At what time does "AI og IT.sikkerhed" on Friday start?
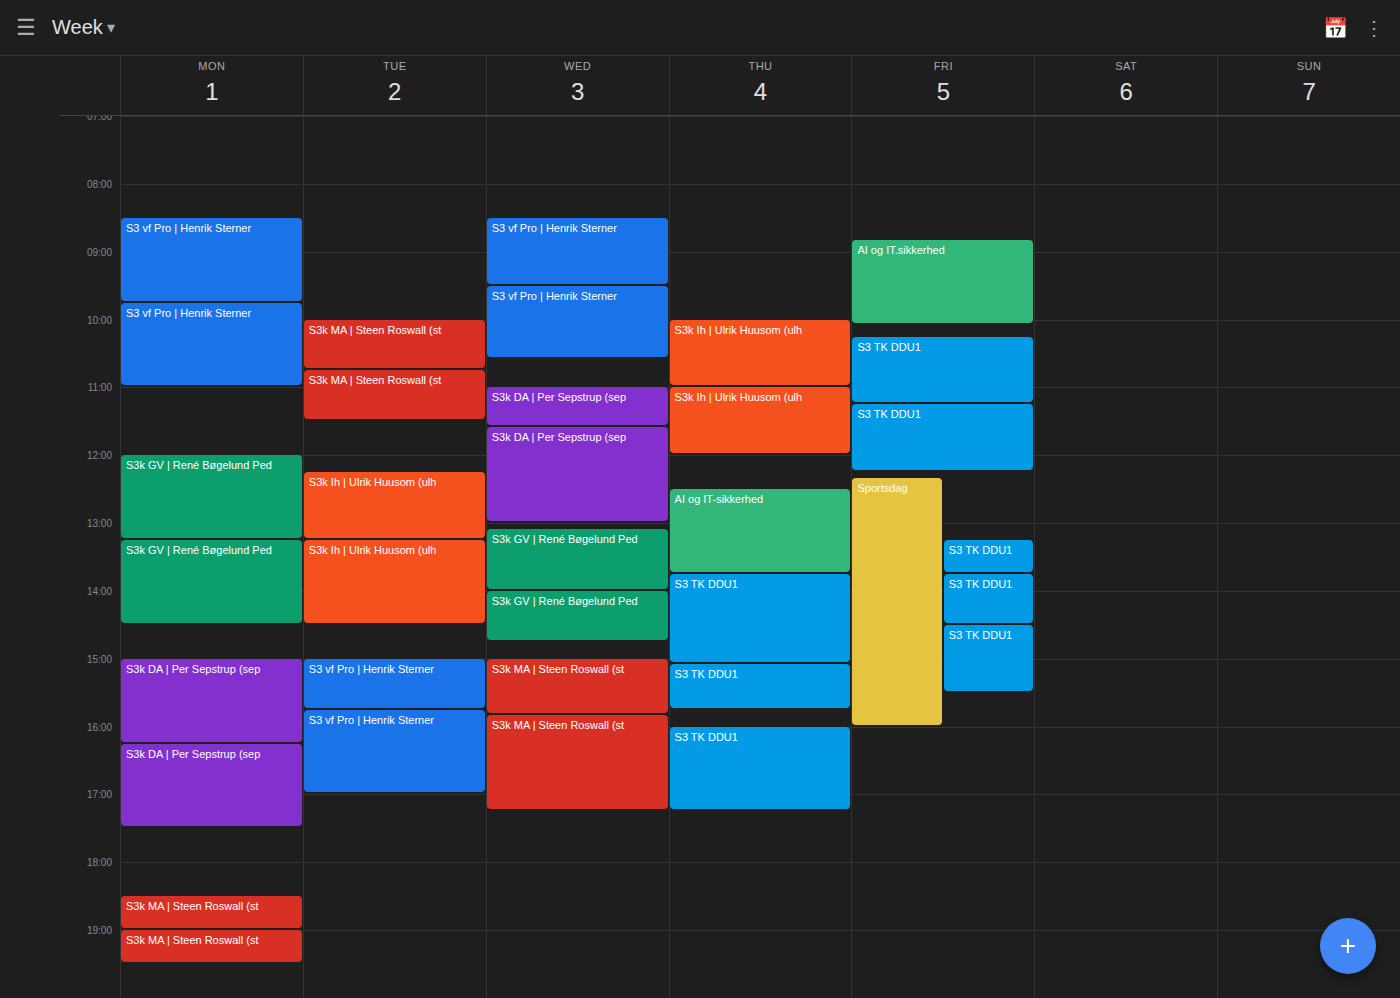
08:50